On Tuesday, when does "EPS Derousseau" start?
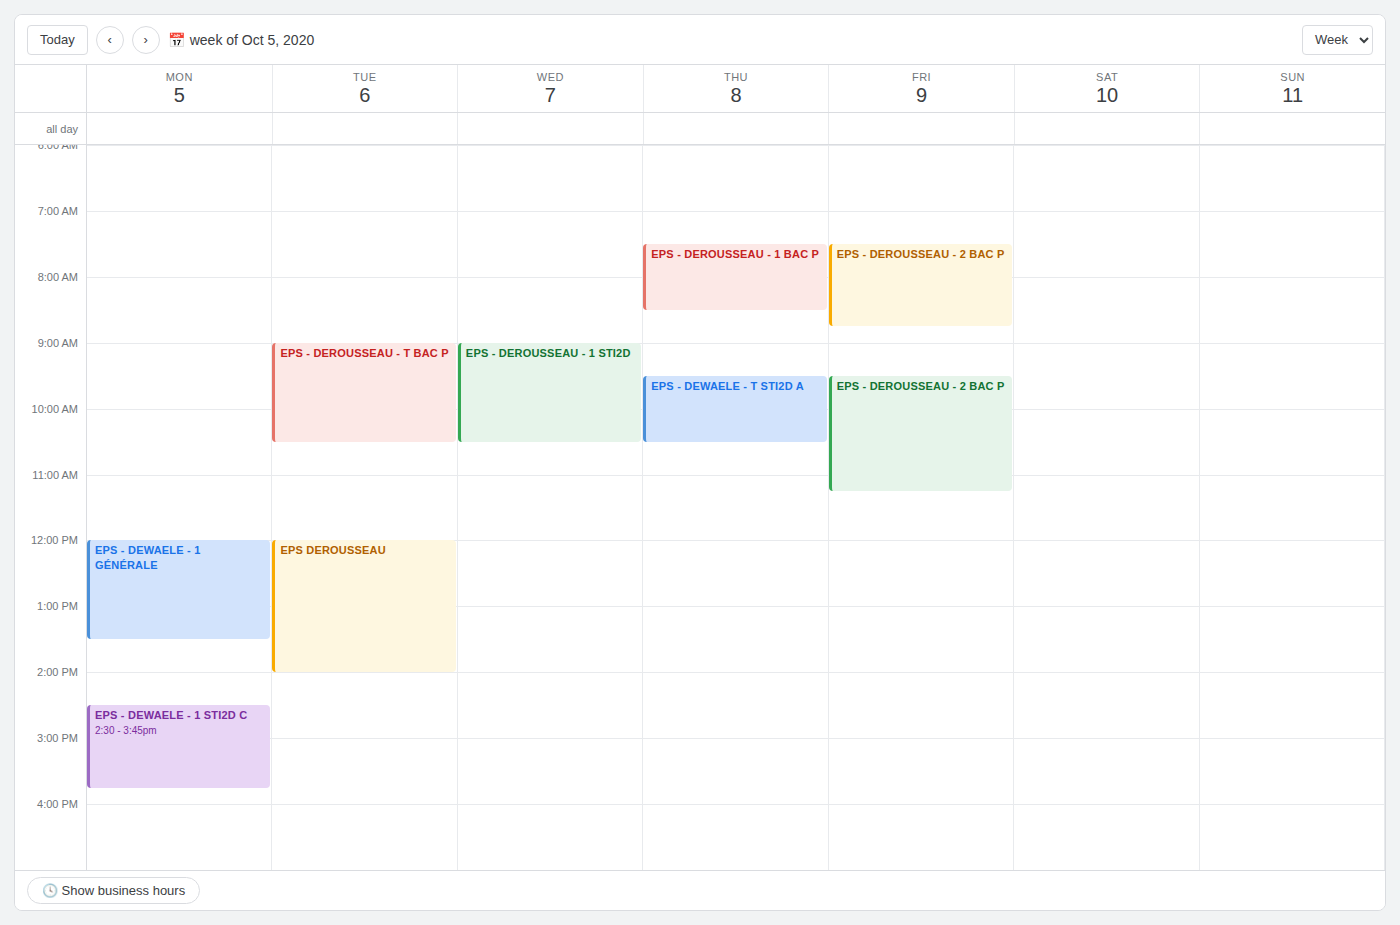
12:00 PM